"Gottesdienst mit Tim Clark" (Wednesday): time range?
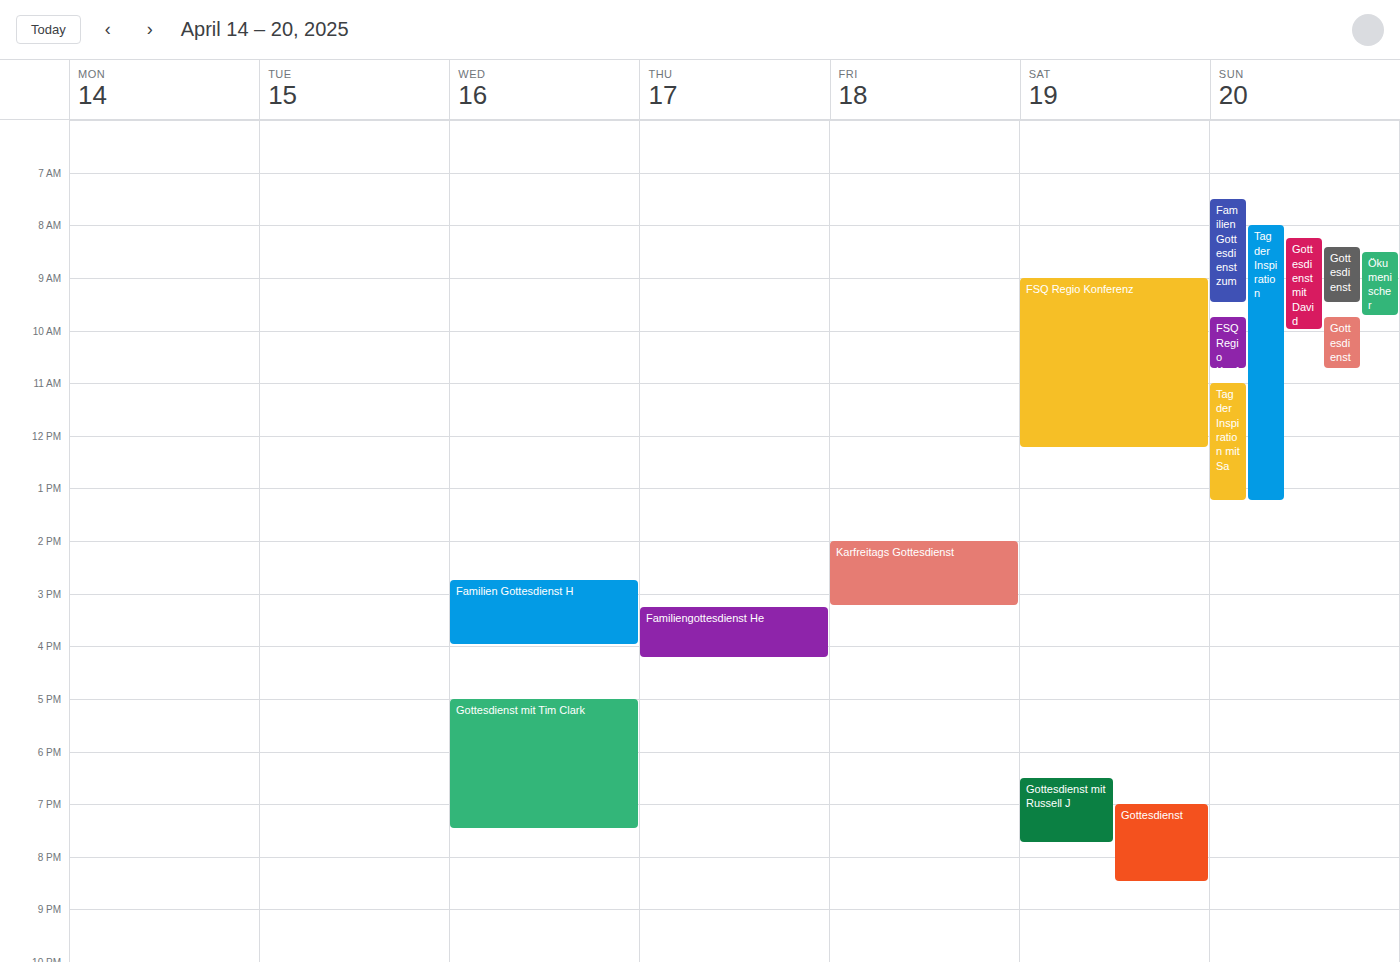
17:00 to 19:30